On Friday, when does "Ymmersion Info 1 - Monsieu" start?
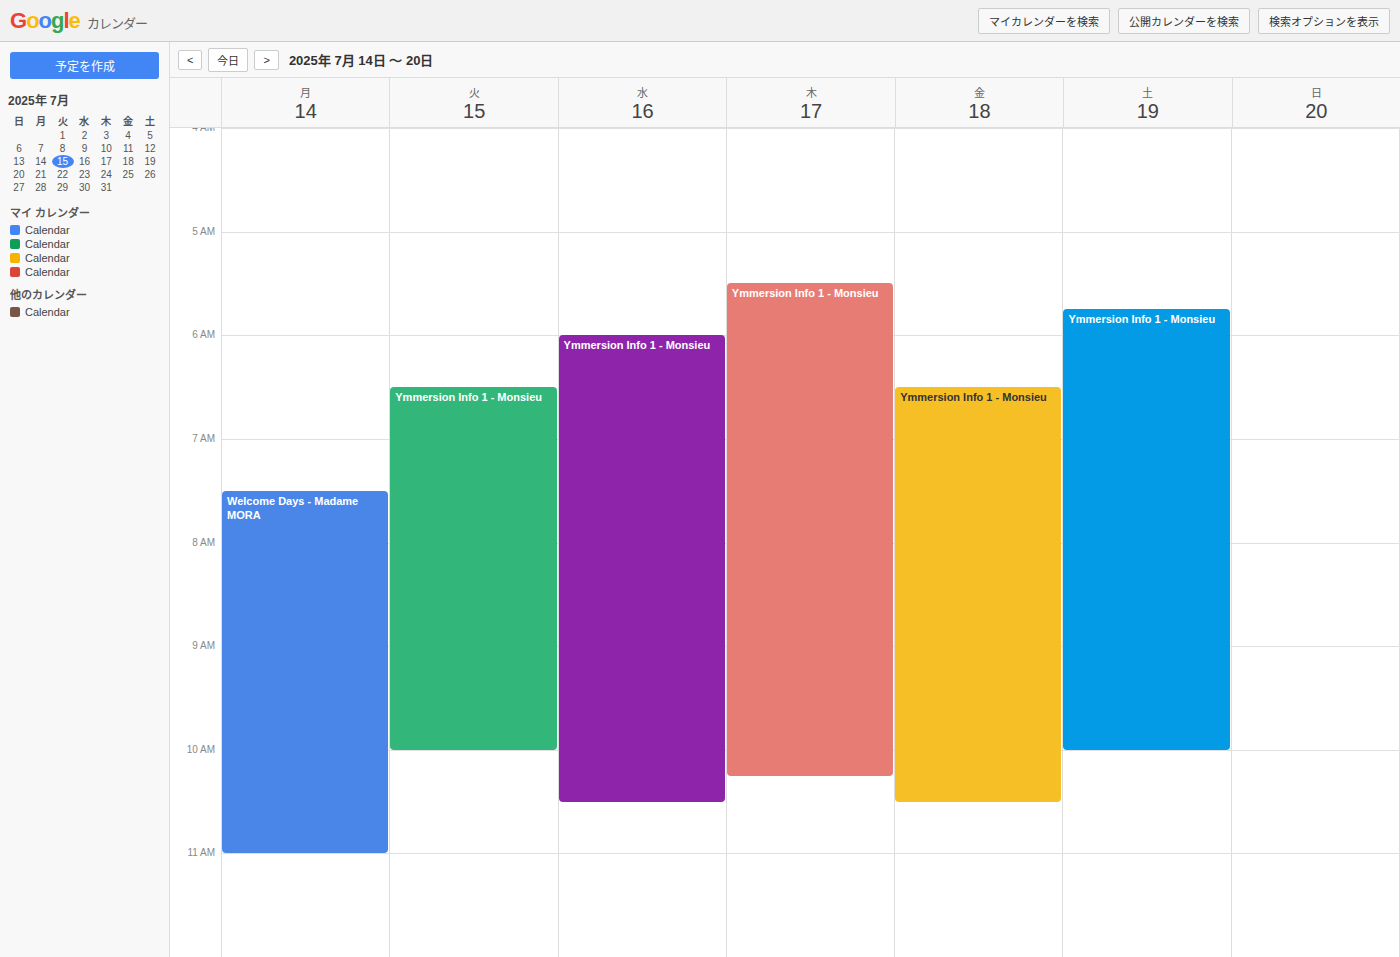
6:30 AM